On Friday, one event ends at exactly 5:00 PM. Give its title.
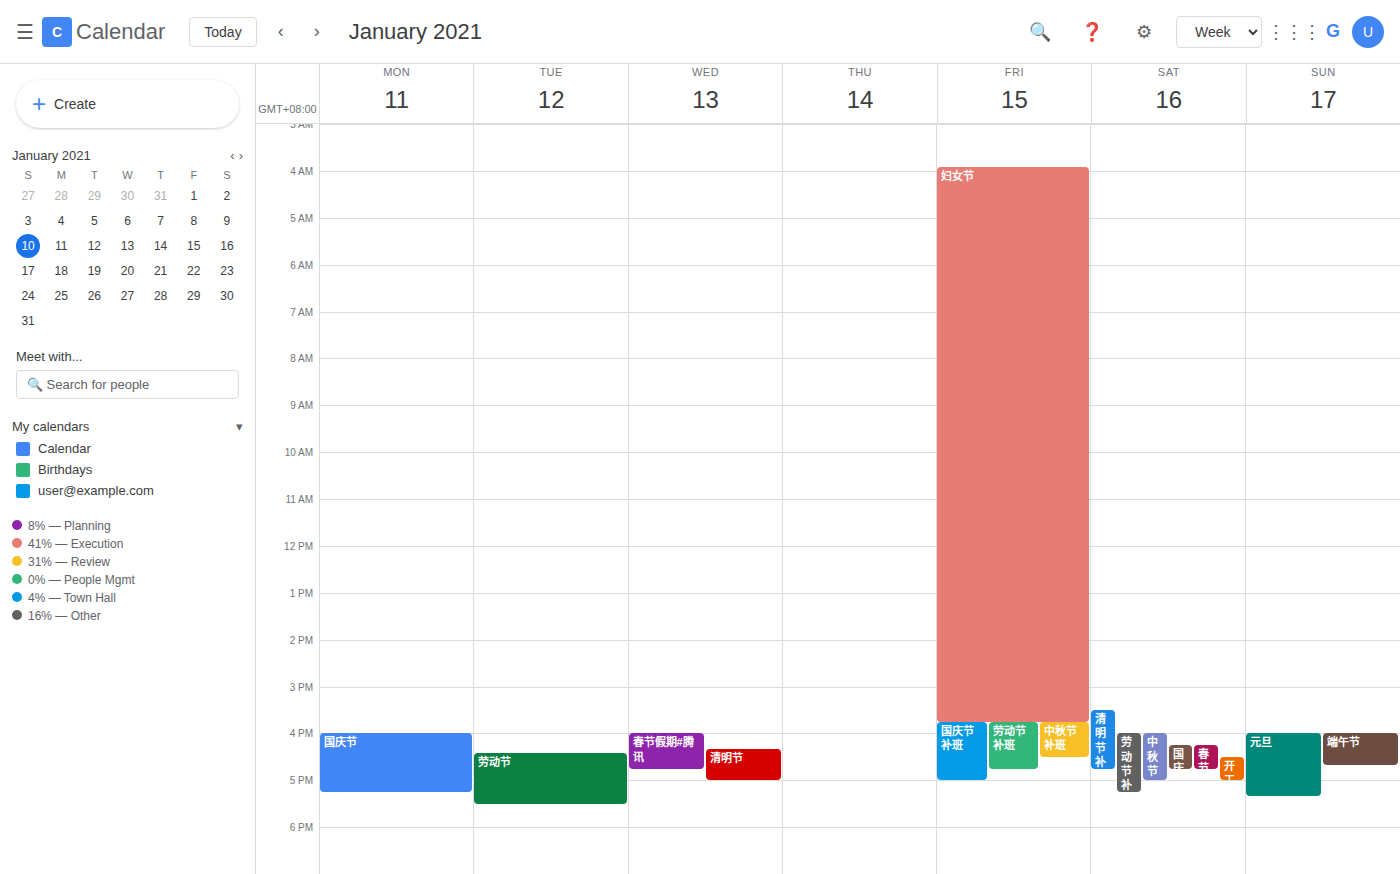
"国庆节补班"